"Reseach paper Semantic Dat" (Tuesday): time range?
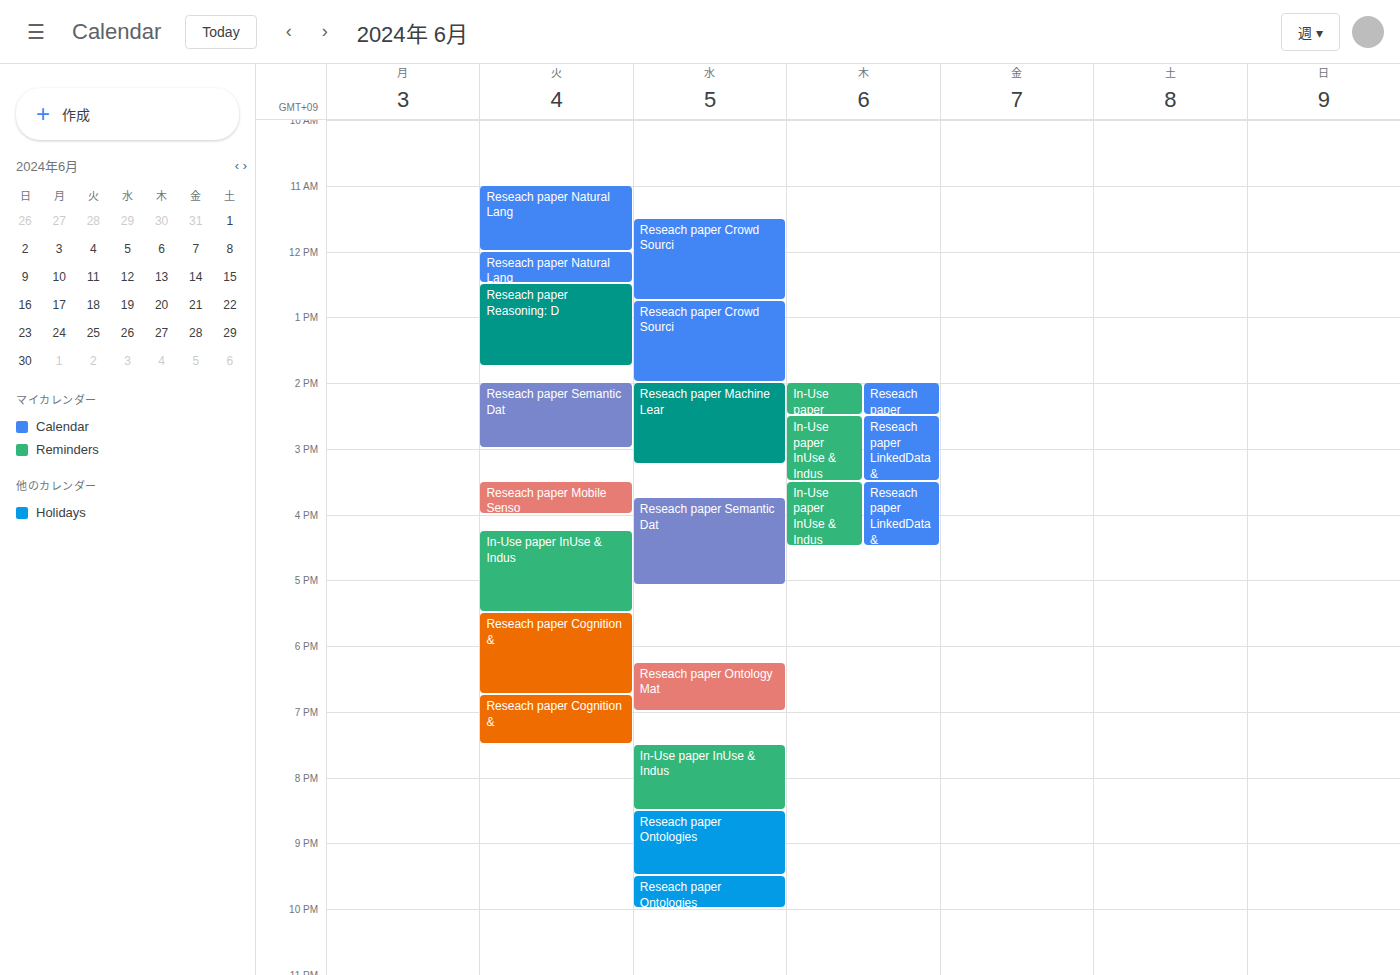
2:00 PM to 3:00 PM